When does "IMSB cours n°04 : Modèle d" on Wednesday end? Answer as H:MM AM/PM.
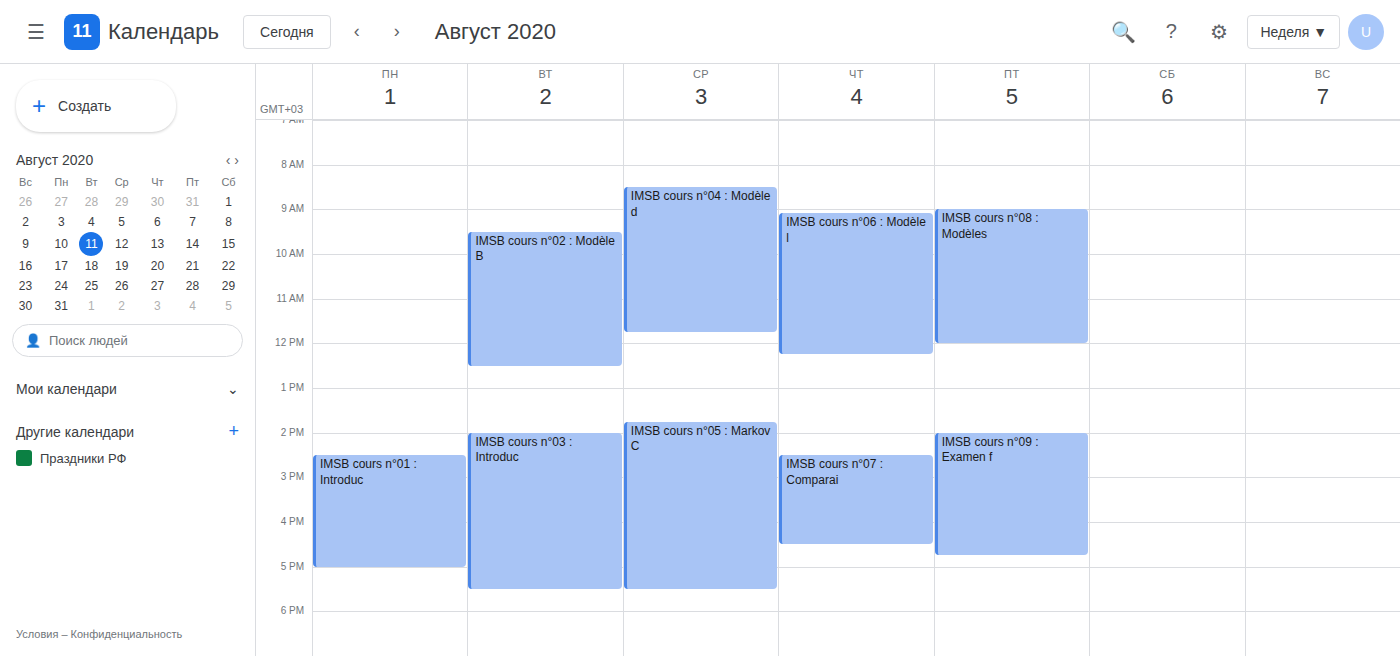
11:45 AM